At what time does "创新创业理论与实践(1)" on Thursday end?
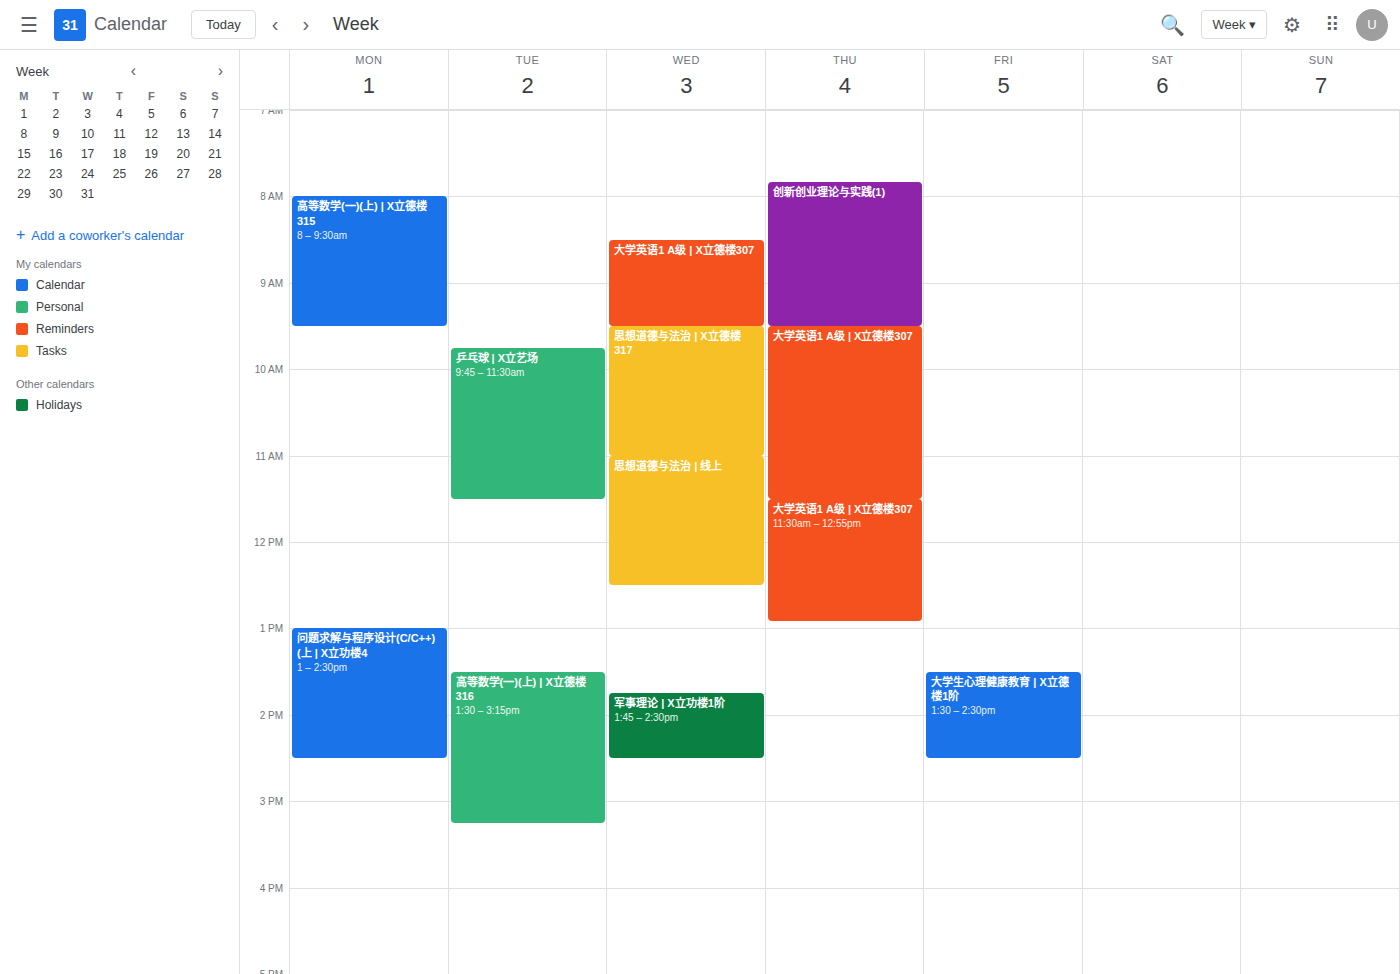
9:30 AM